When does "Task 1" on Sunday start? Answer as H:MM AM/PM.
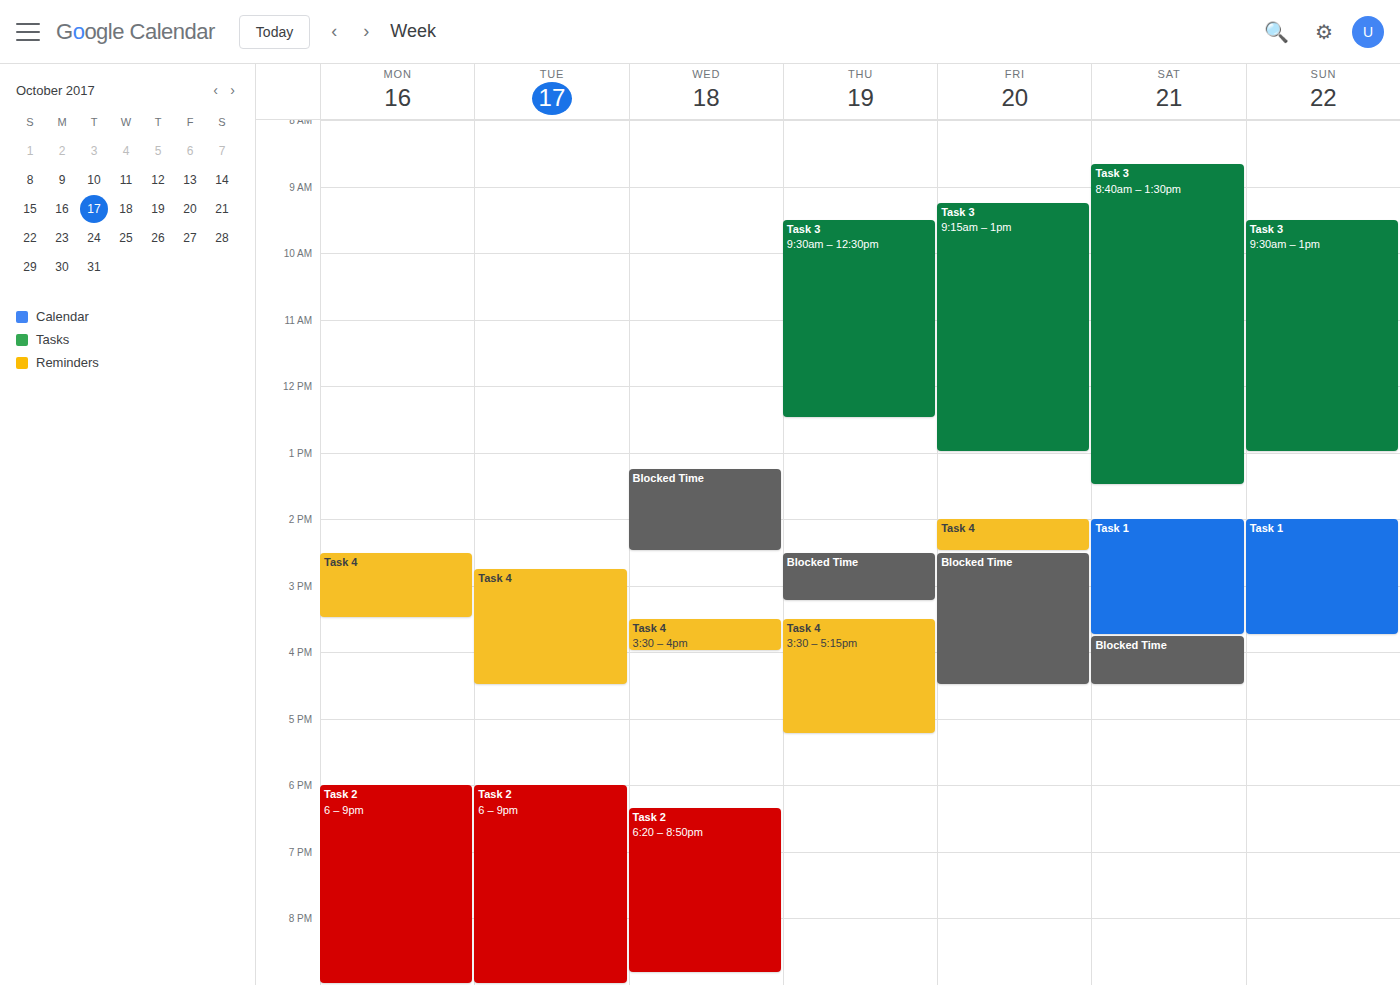
2:00 PM